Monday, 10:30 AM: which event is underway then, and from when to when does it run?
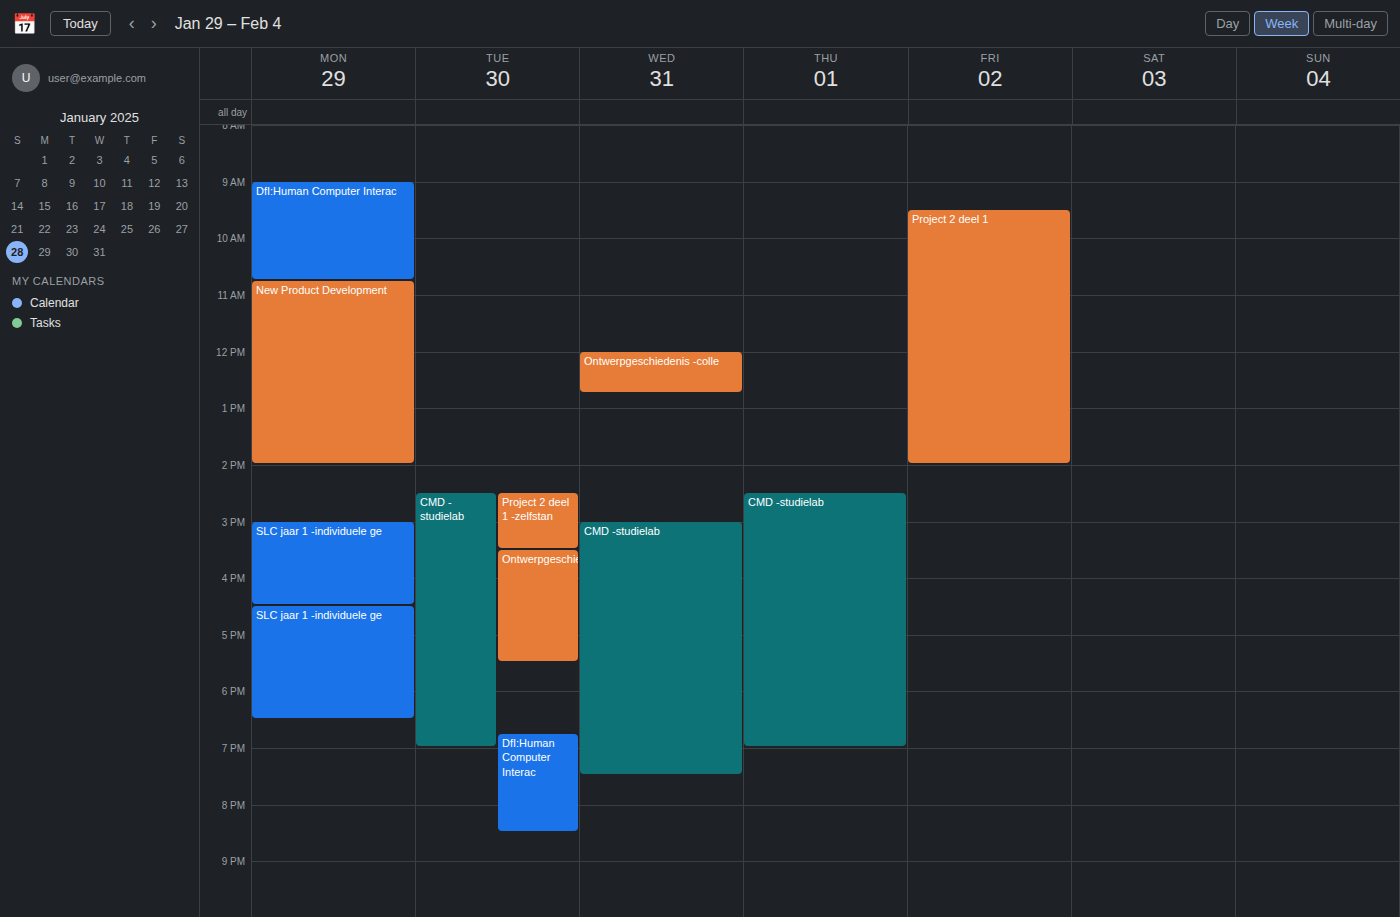
"DfI:Human Computer Interac", 9:00 AM to 10:45 AM